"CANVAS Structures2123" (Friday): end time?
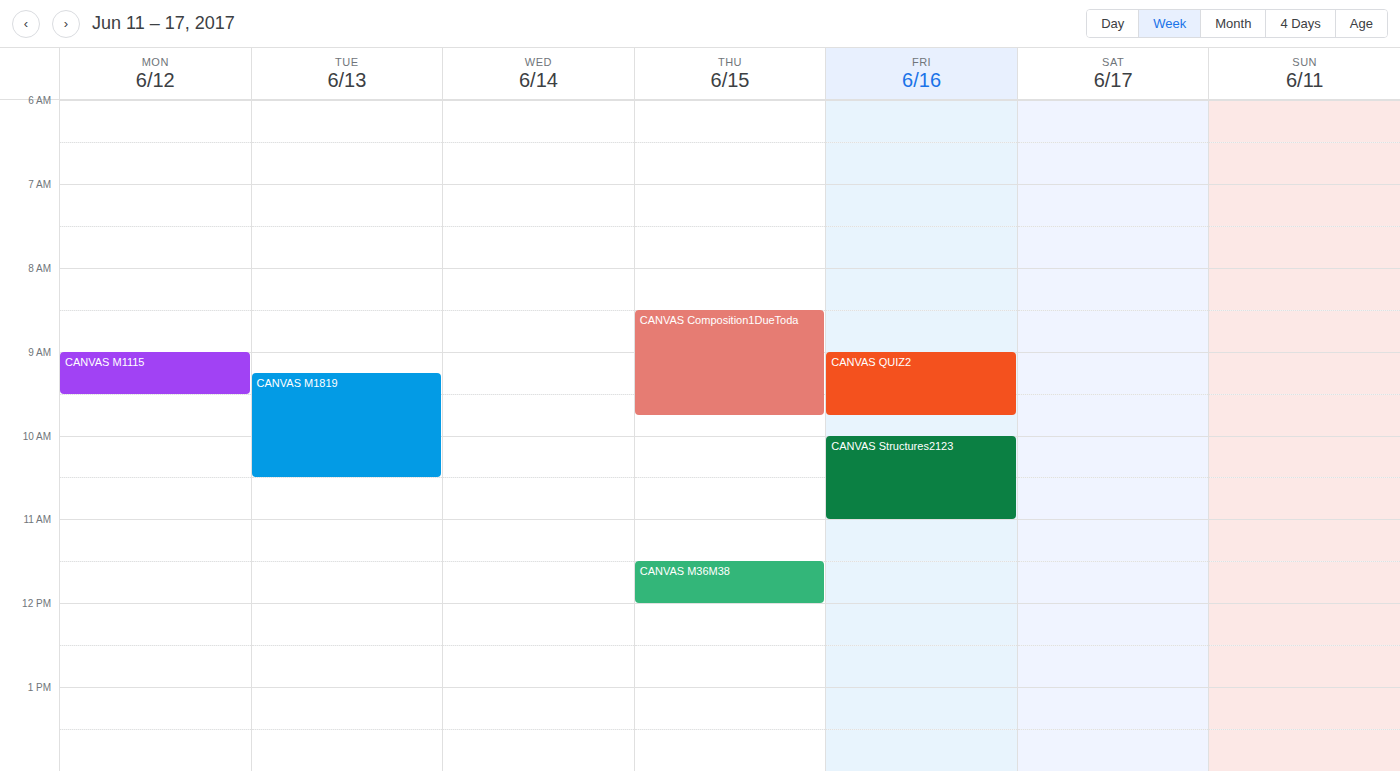
11:00